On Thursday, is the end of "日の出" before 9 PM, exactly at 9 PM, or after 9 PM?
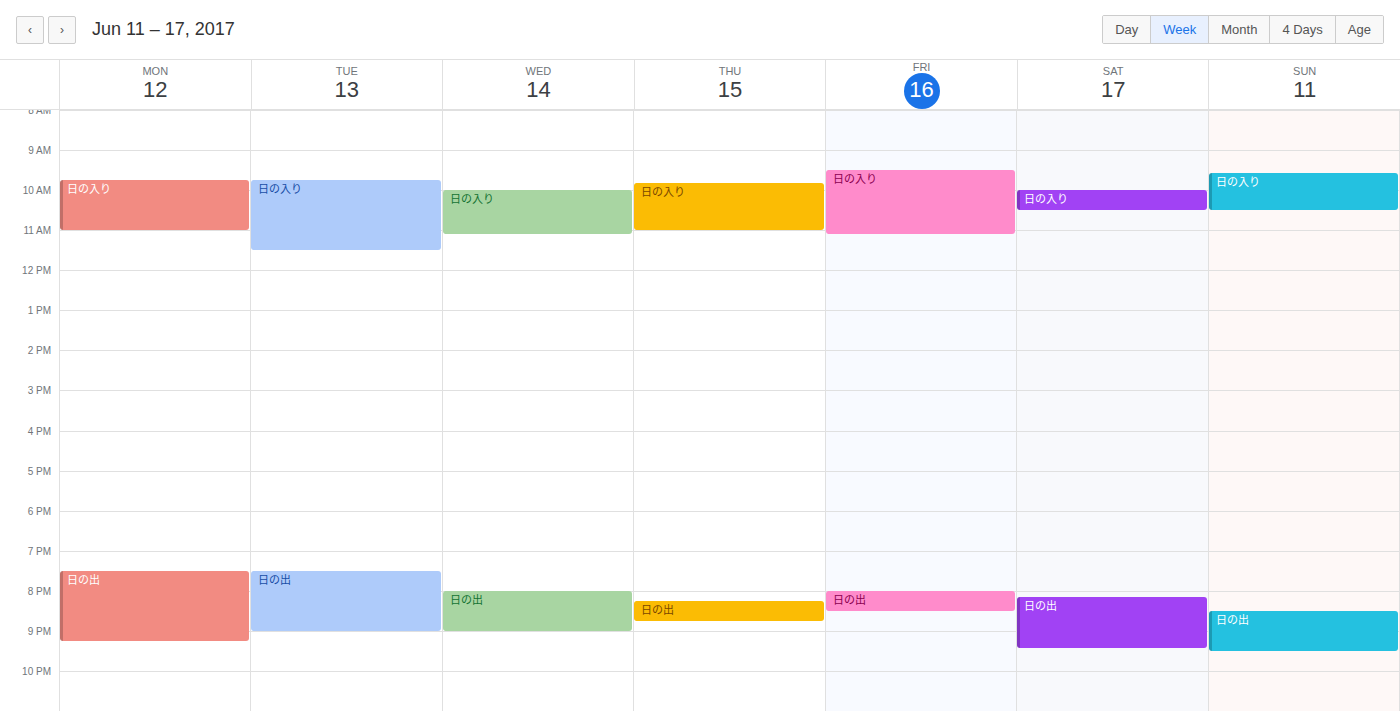
8:45 PM -- before 9 PM, 15 minutes above the 9 PM line.